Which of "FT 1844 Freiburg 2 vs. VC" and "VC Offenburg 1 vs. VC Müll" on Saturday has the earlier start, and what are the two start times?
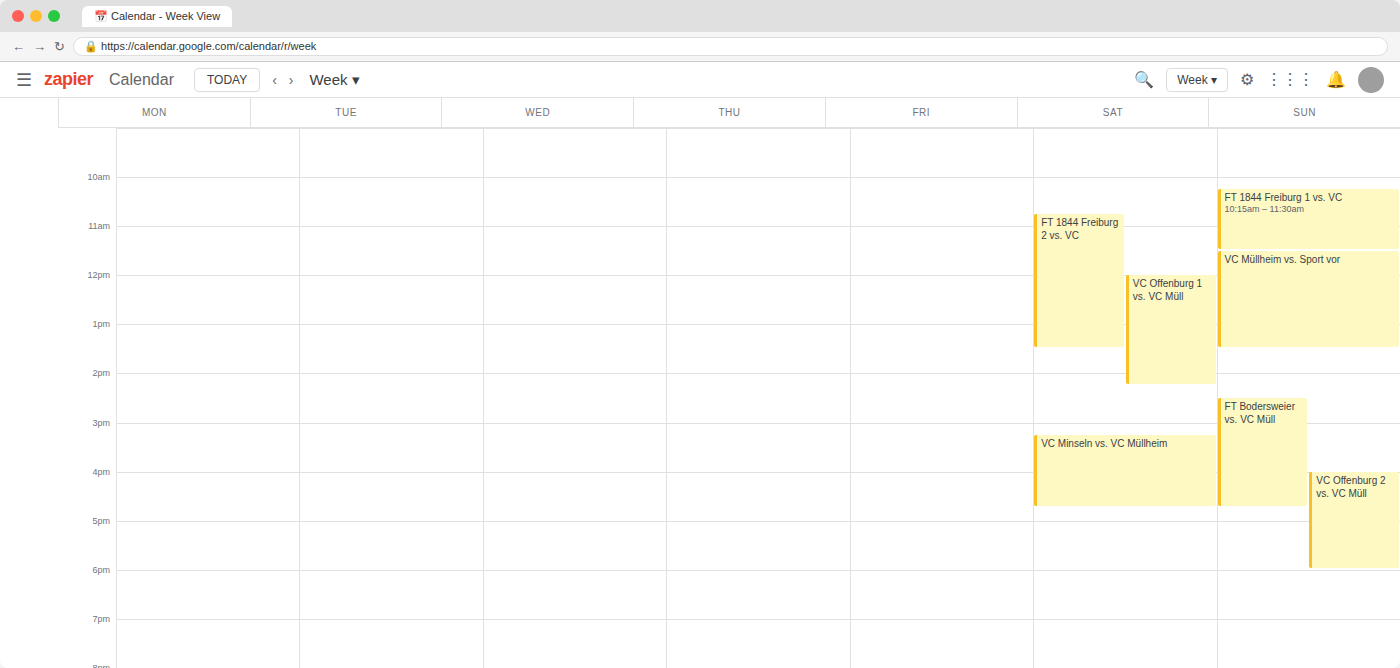
"FT 1844 Freiburg 2 vs. VC" 10:45 AM; "VC Offenburg 1 vs. VC Müll" 12:00 PM.